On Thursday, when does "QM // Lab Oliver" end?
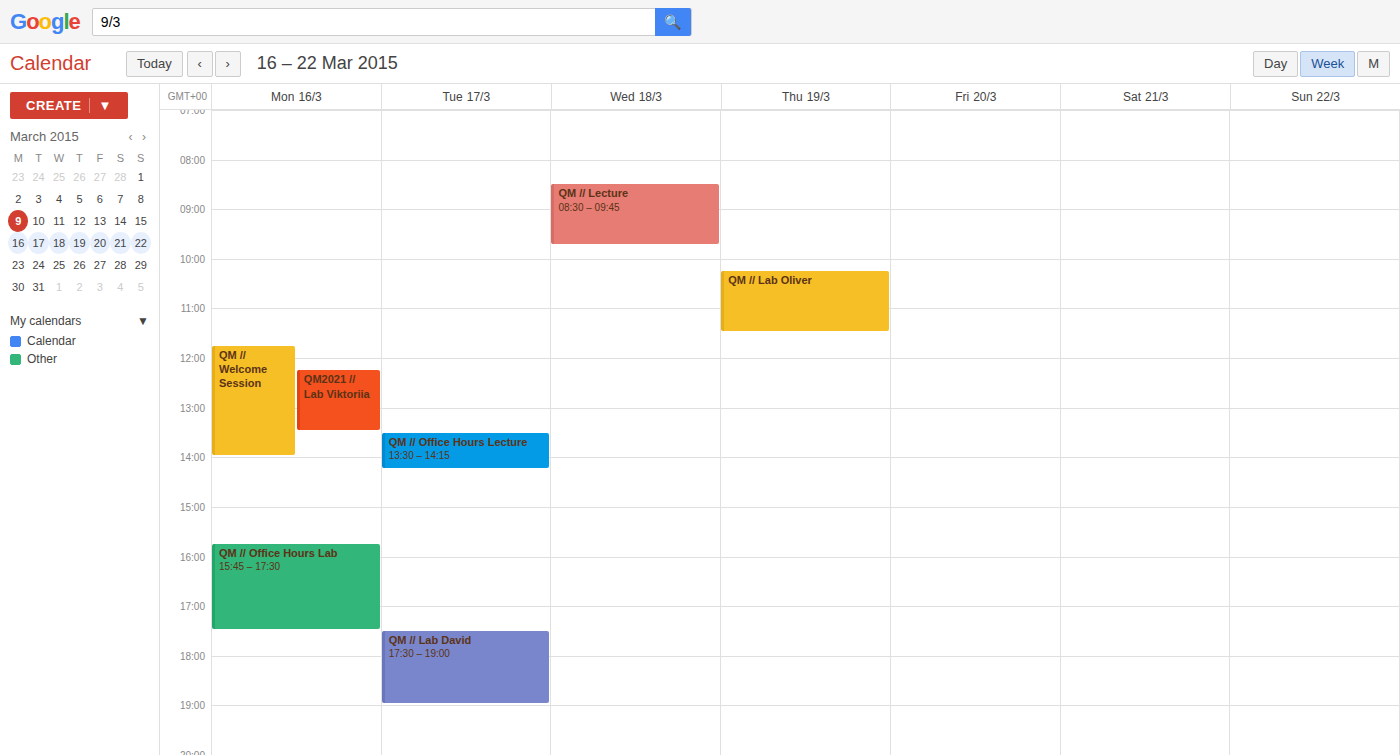
11:30 AM